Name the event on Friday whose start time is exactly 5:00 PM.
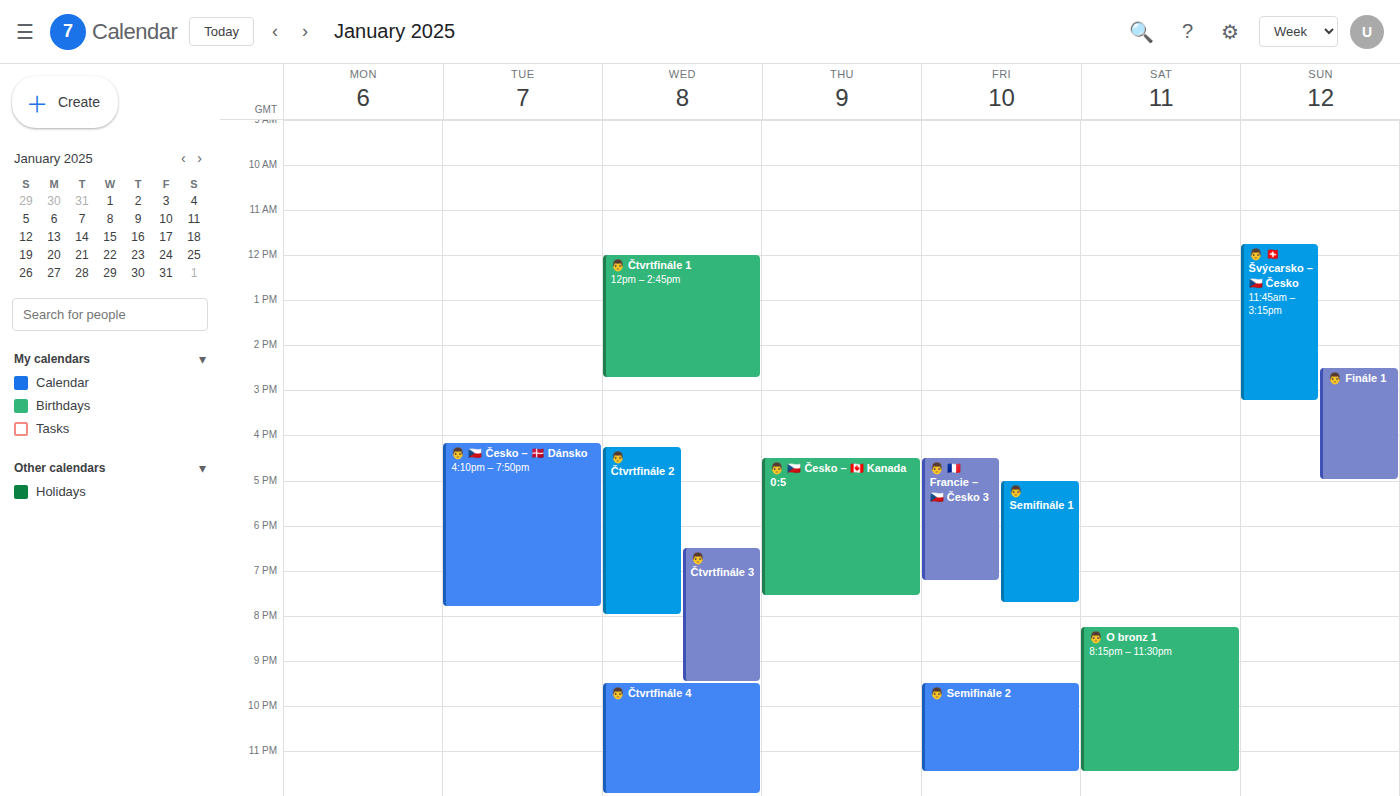
"👨 Semifinále 1"